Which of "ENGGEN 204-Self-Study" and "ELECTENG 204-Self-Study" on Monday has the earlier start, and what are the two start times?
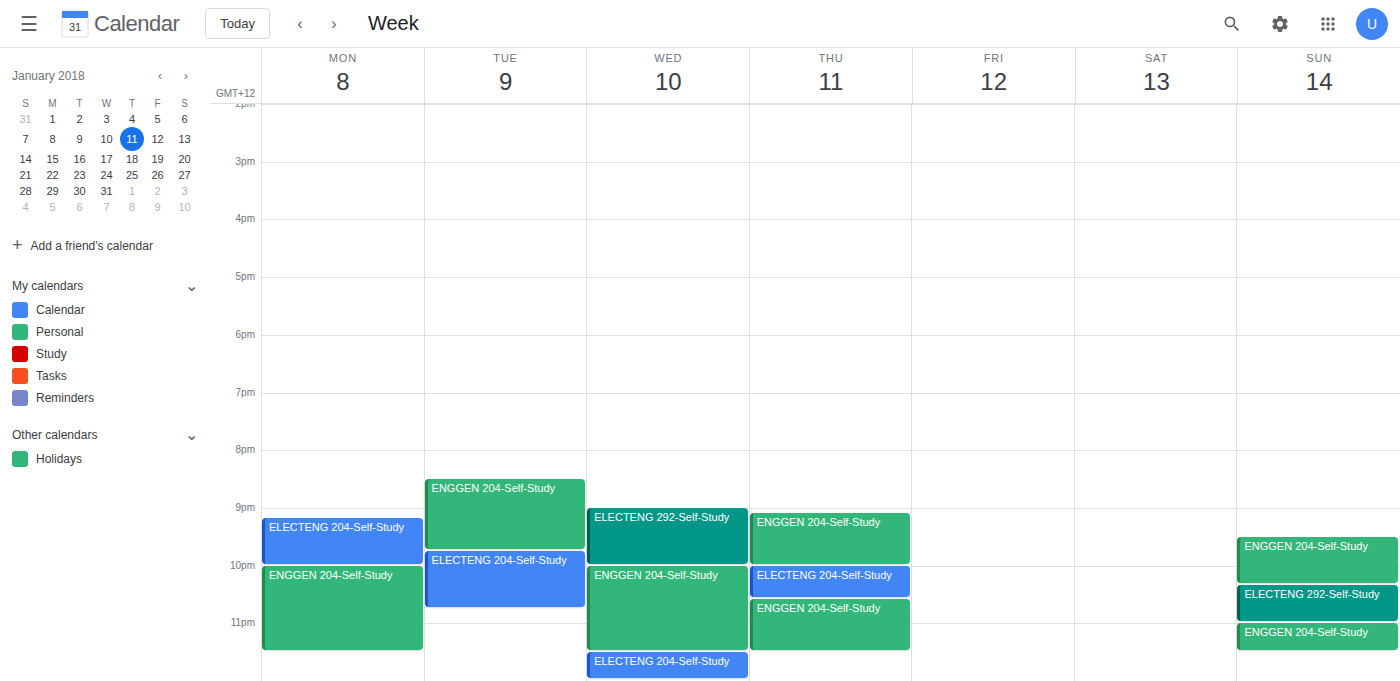
"ELECTENG 204-Self-Study" 21:10; "ENGGEN 204-Self-Study" 22:00.